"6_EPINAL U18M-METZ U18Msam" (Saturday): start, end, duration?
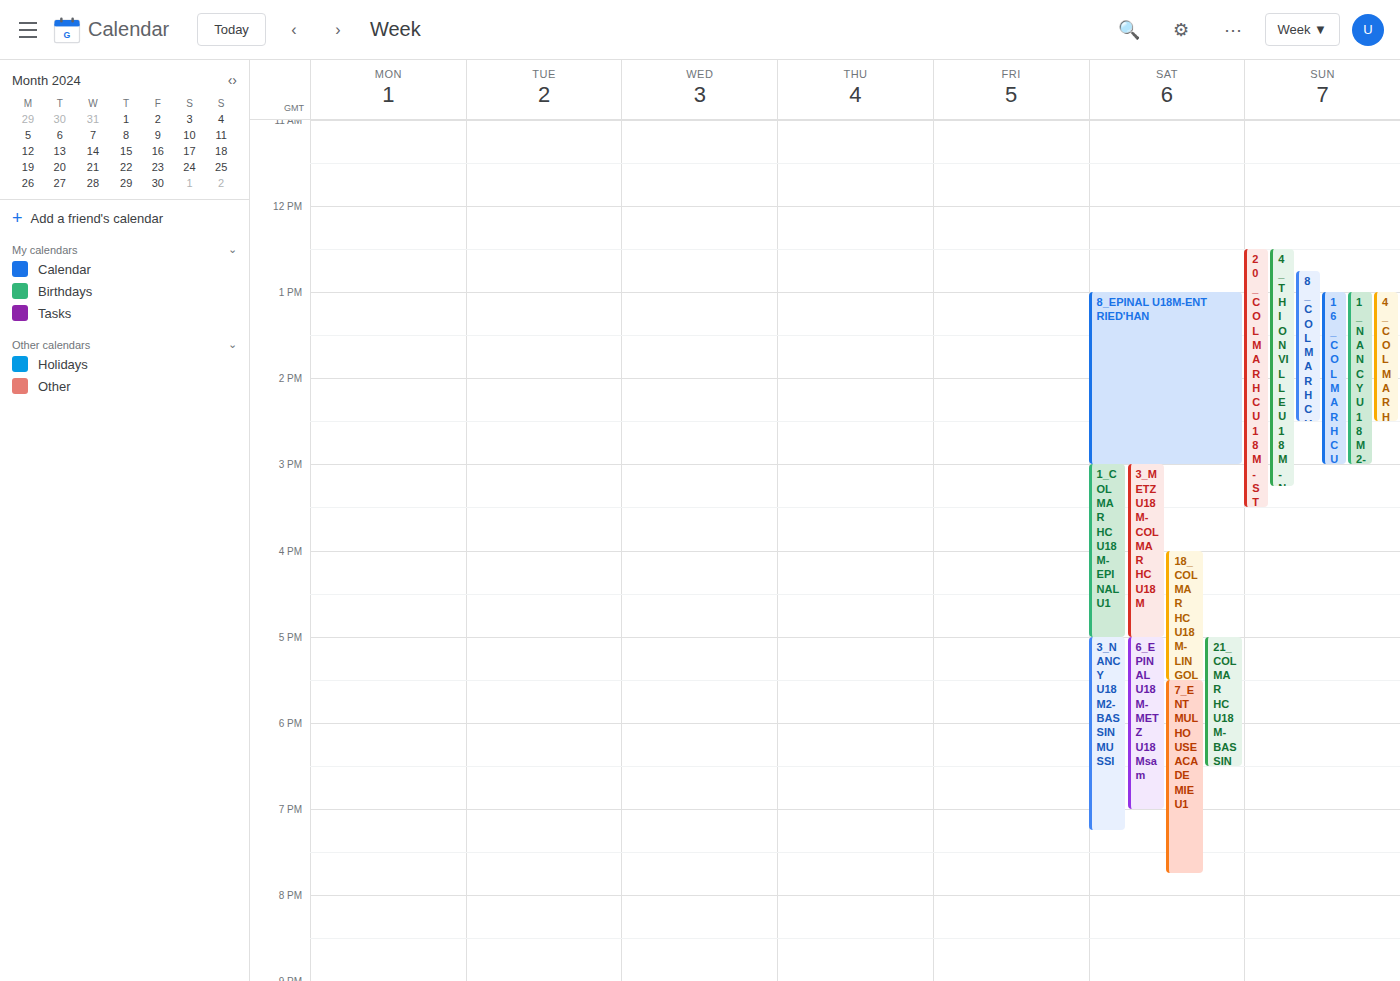
5:00 PM to 7:00 PM, 2 hours